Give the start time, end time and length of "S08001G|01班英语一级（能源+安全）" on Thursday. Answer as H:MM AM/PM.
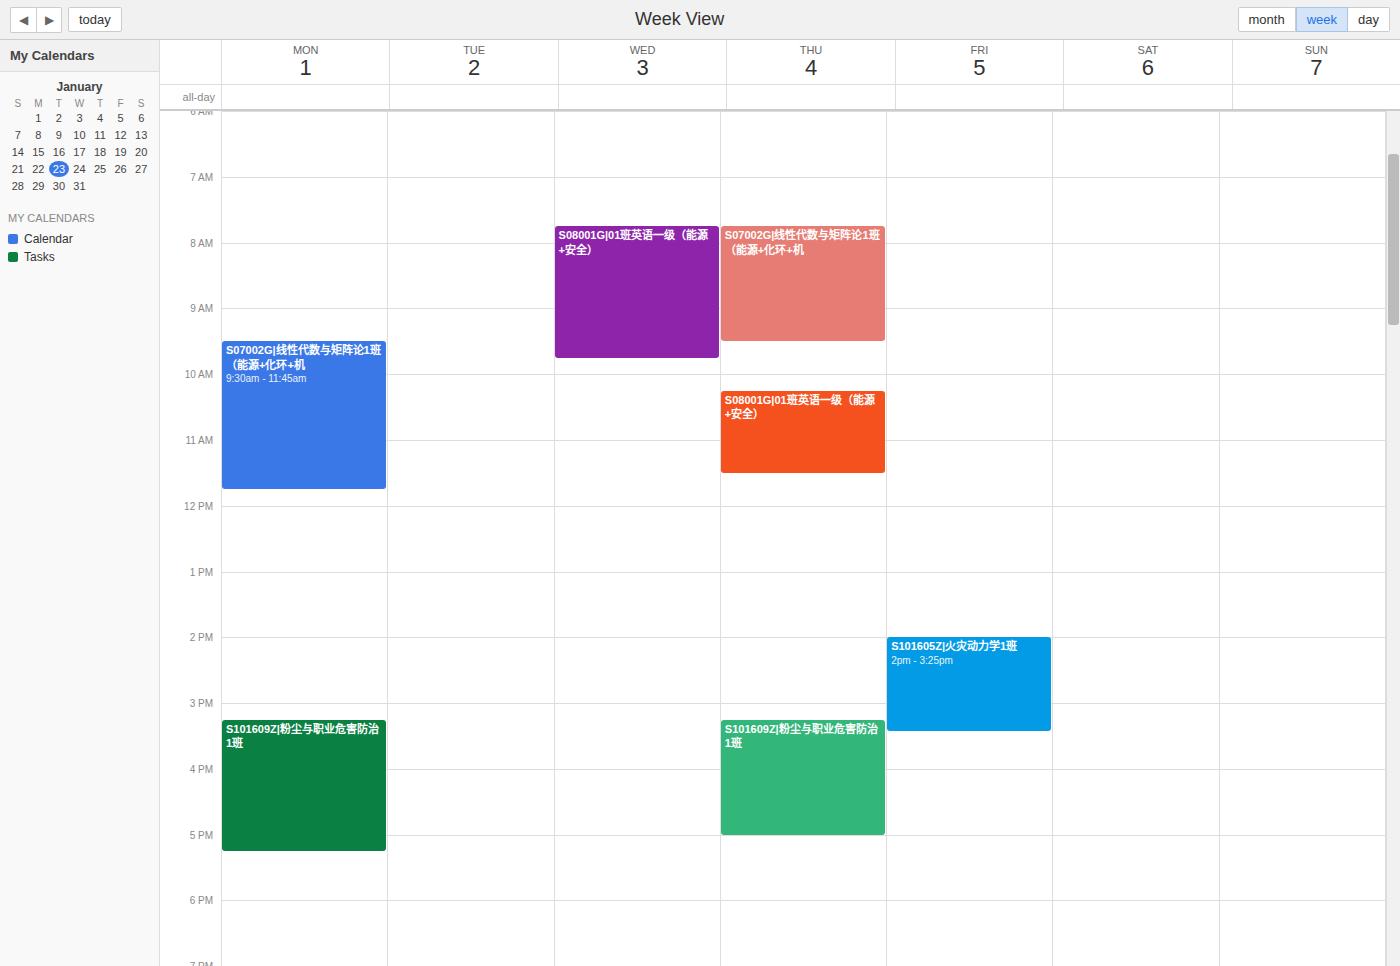
10:15 AM to 11:30 AM, 1 hour 15 minutes